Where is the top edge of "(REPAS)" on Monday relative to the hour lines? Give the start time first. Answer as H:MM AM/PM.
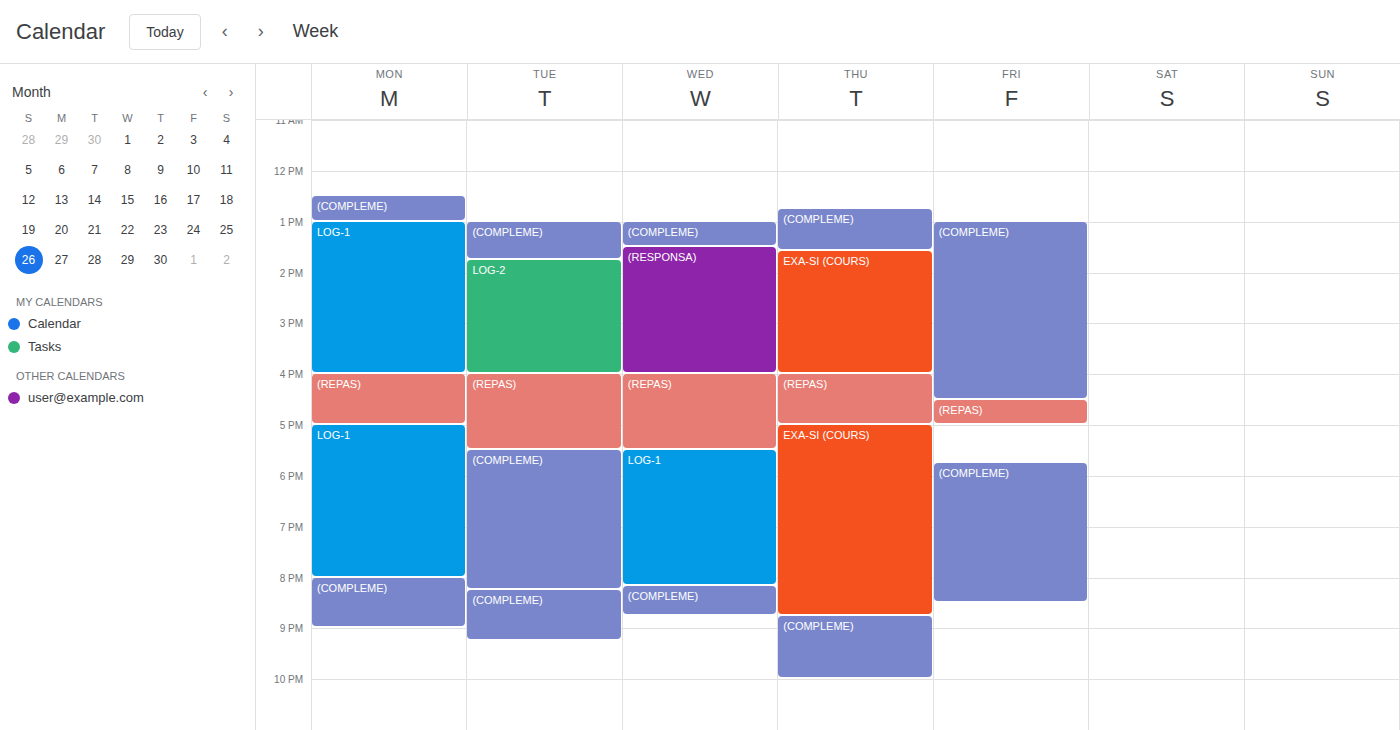
4:00 PM -- exactly on the 4 PM line.